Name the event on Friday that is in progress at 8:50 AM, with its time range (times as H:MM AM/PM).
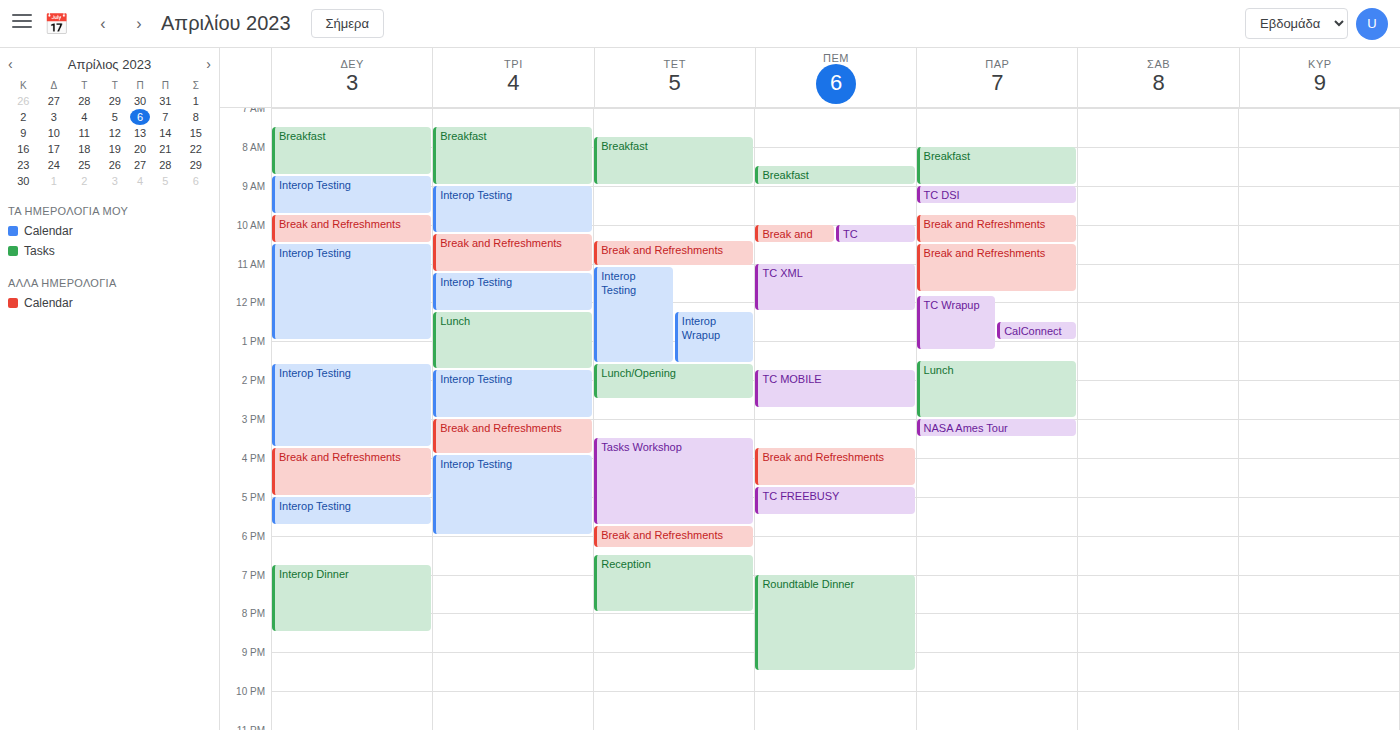
"Breakfast", 8:00 AM to 9:00 AM